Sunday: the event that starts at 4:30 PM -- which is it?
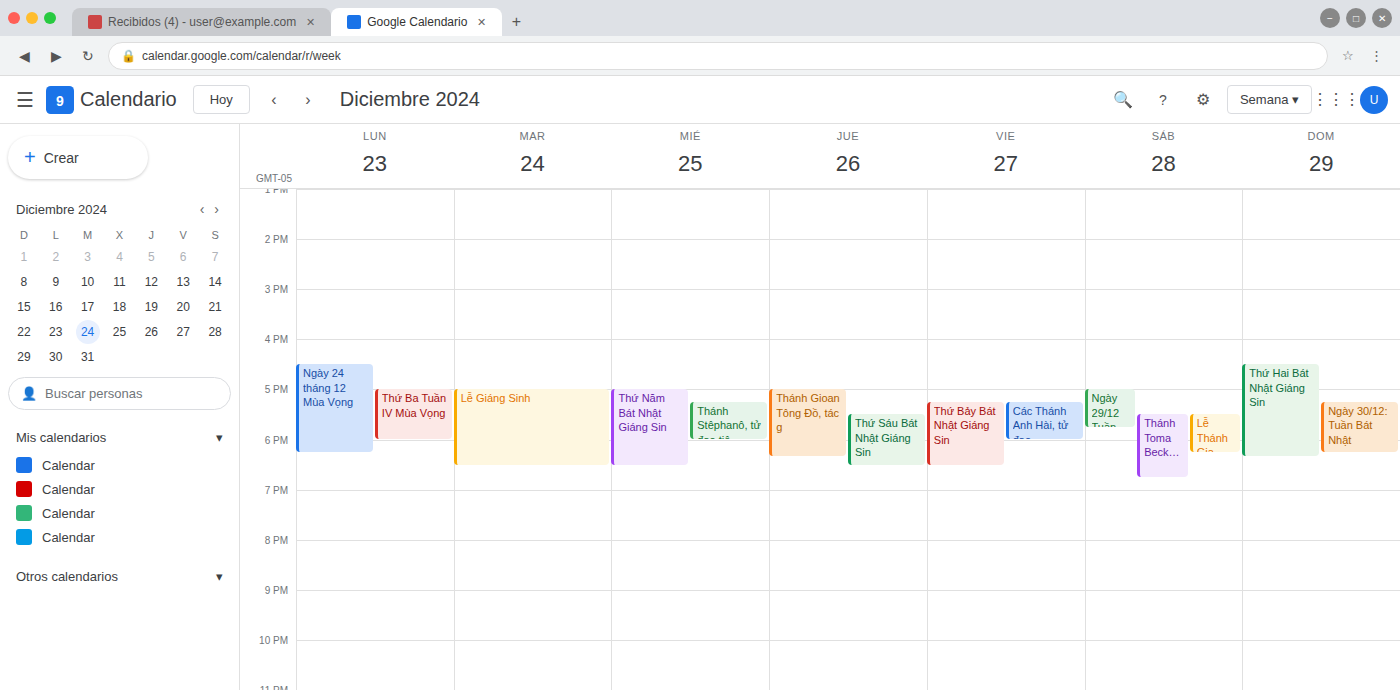
"Thứ Hai Bát Nhật Giáng Sin"